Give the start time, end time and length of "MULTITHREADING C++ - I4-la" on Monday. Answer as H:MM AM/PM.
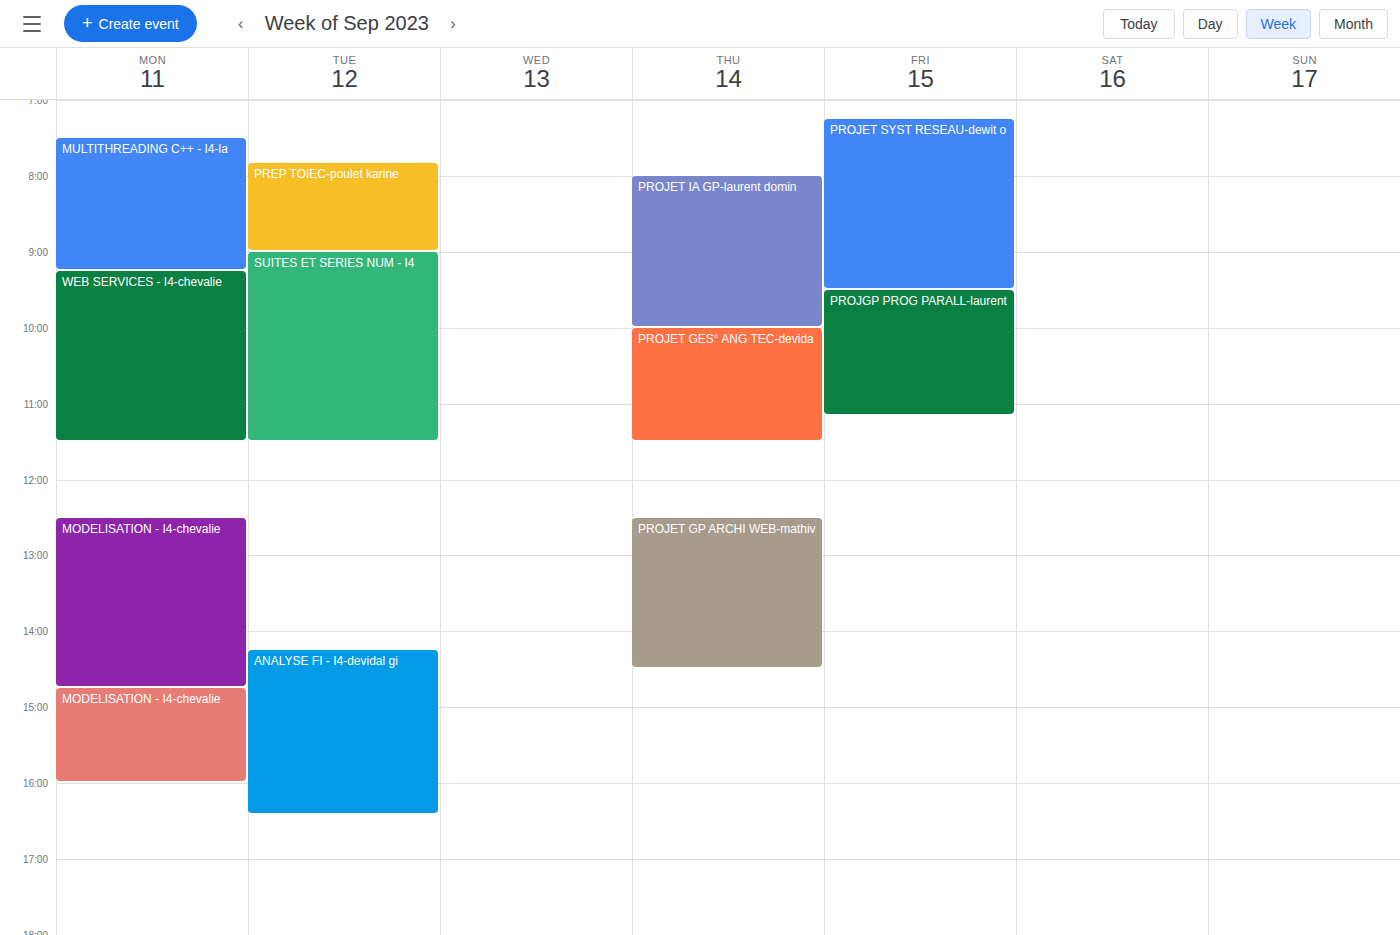
7:30 AM to 9:15 AM, 1 hour 45 minutes